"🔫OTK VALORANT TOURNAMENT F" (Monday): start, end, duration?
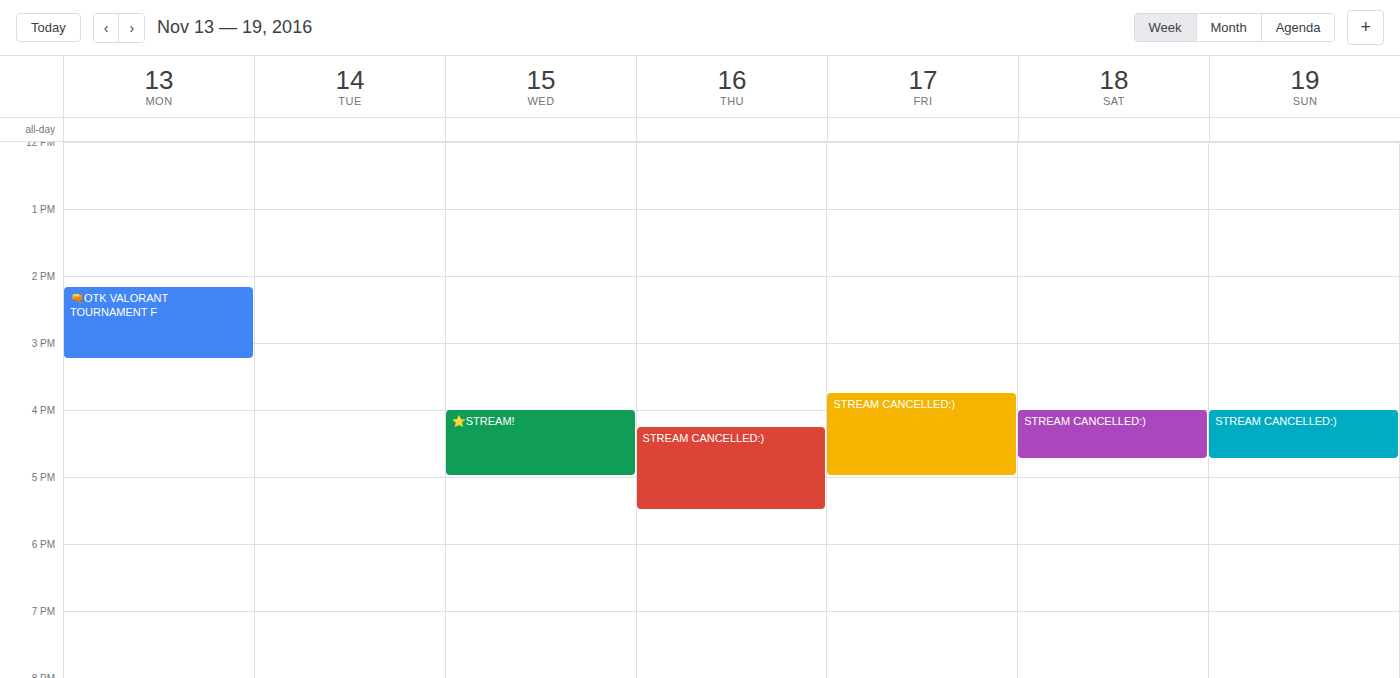
14:10 to 15:15, 1 hour 5 minutes